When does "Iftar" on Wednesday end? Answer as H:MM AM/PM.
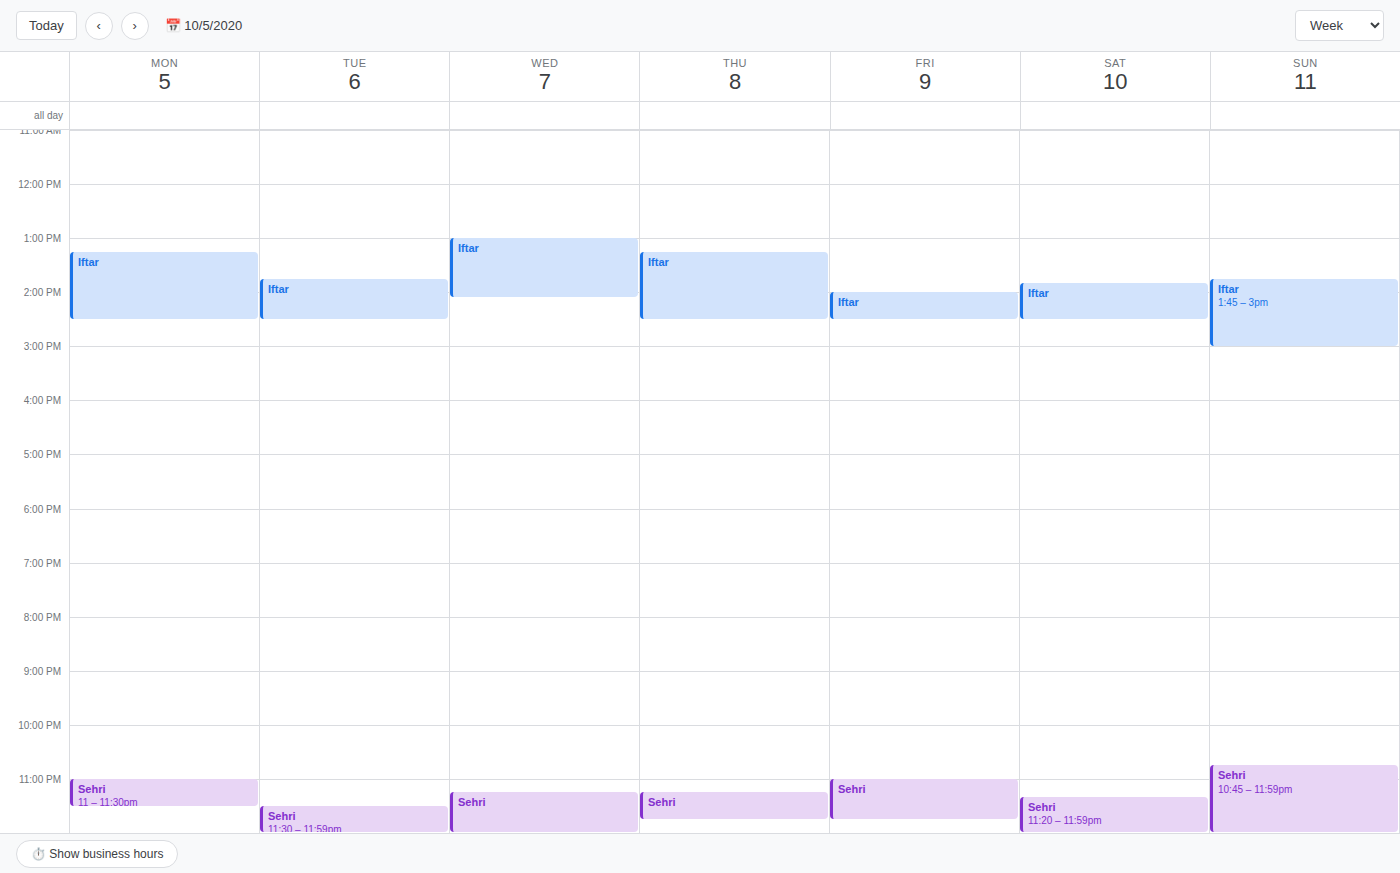
2:05 PM